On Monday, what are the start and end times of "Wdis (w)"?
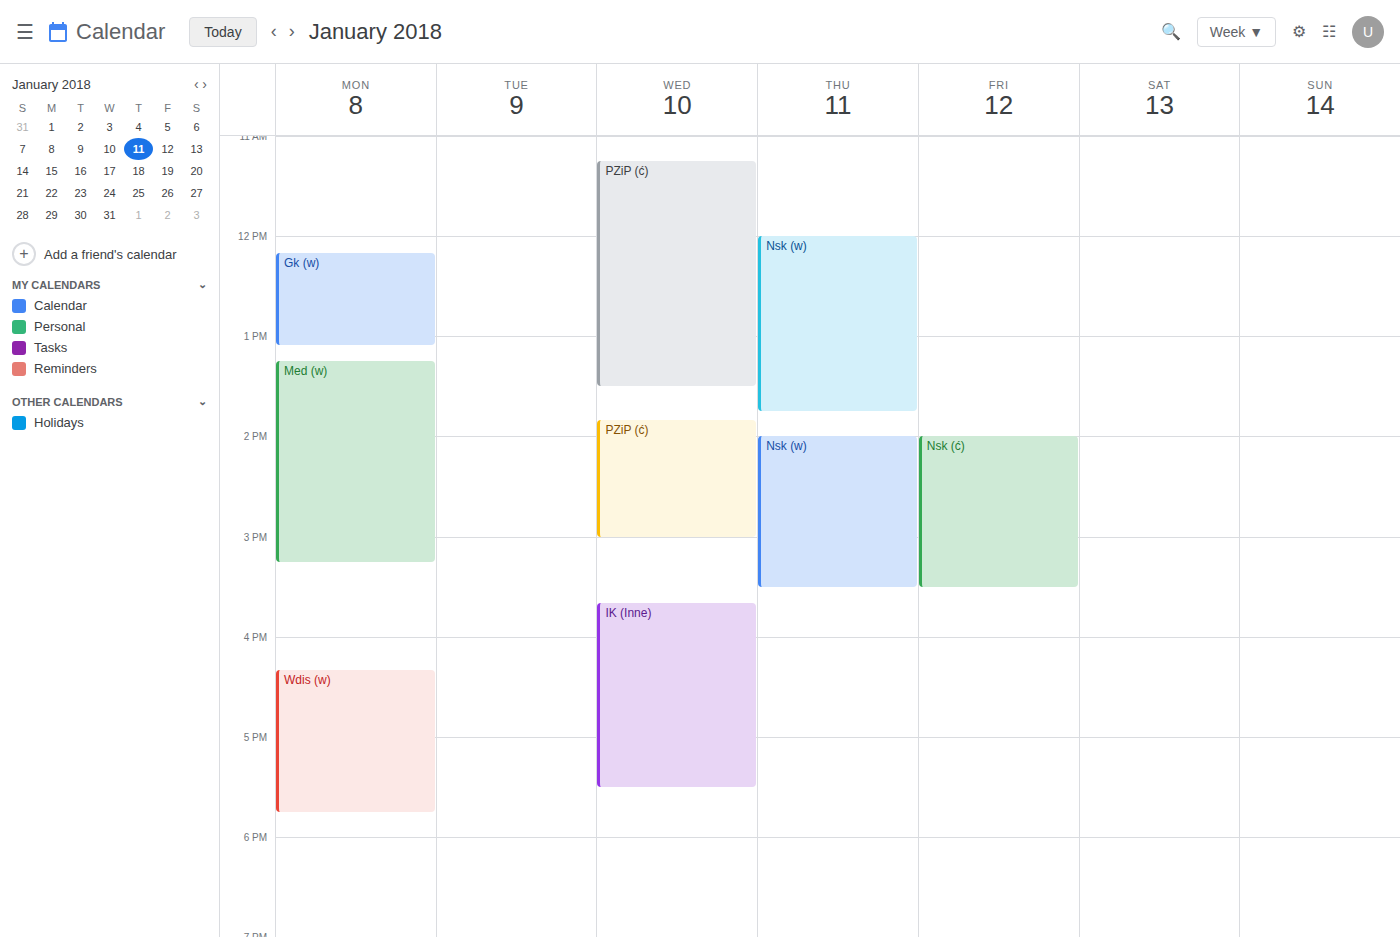
4:20 PM to 5:45 PM